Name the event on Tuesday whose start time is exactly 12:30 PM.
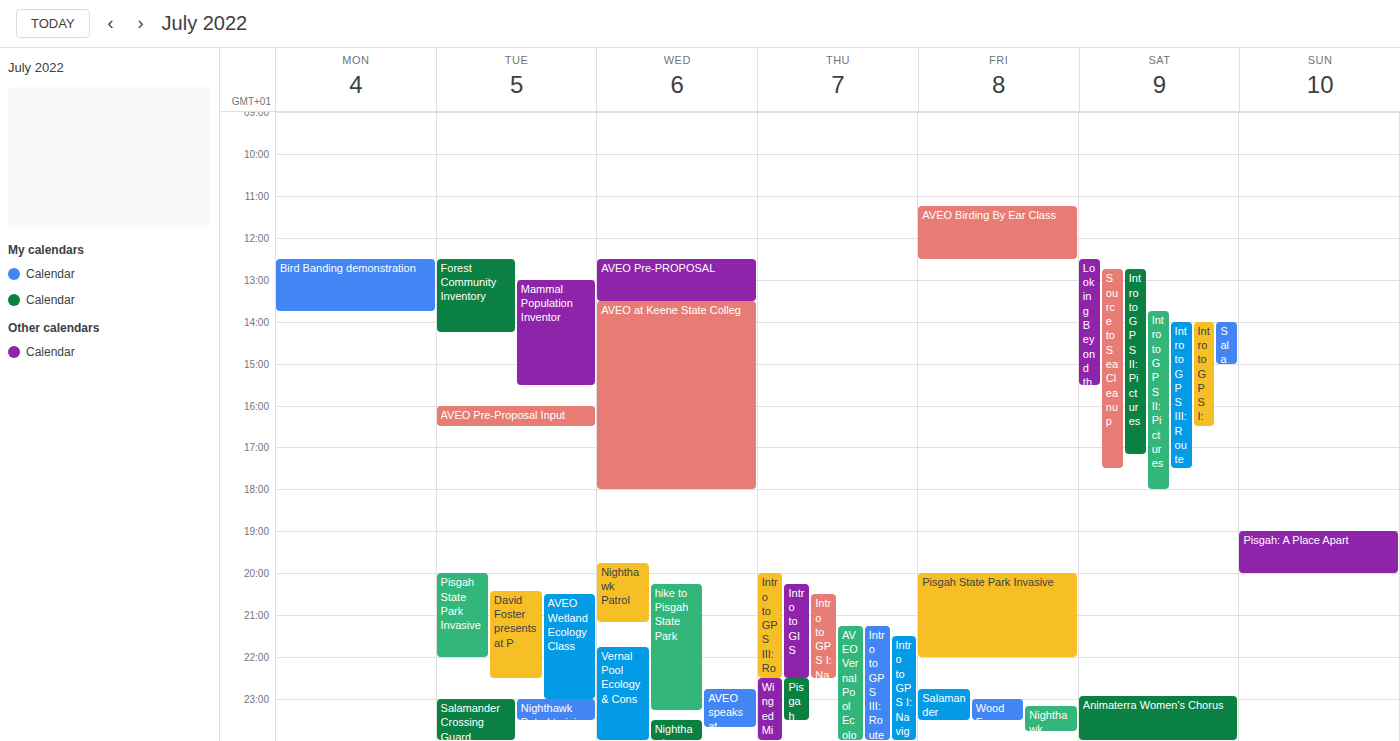
"Forest Community Inventory"